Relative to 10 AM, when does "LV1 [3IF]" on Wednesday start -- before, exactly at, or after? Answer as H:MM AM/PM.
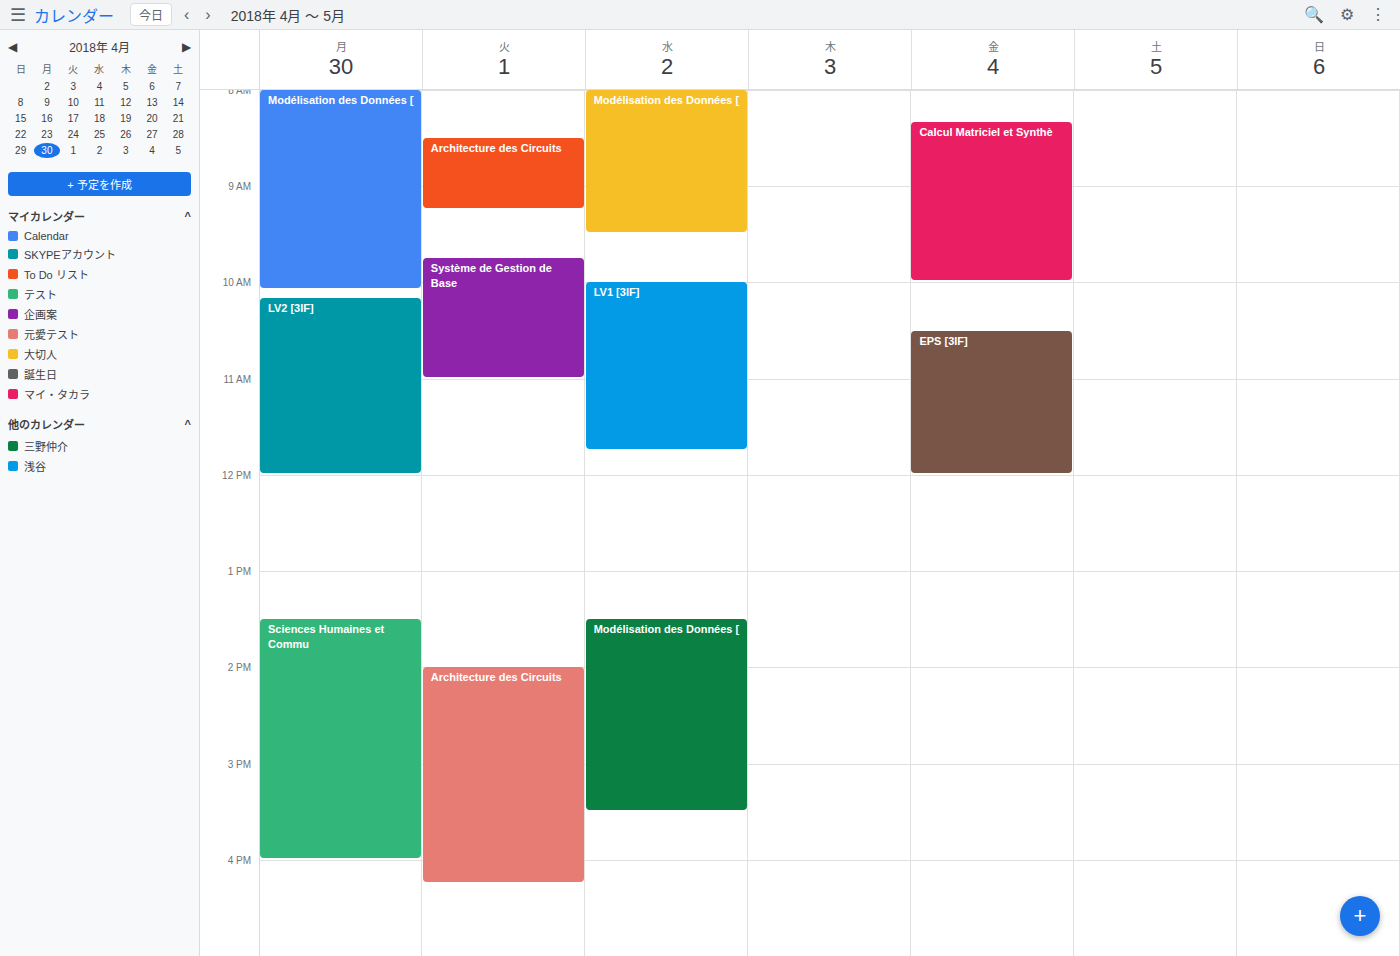
10:00 AM -- exactly at 10 AM, on the 10 AM line.